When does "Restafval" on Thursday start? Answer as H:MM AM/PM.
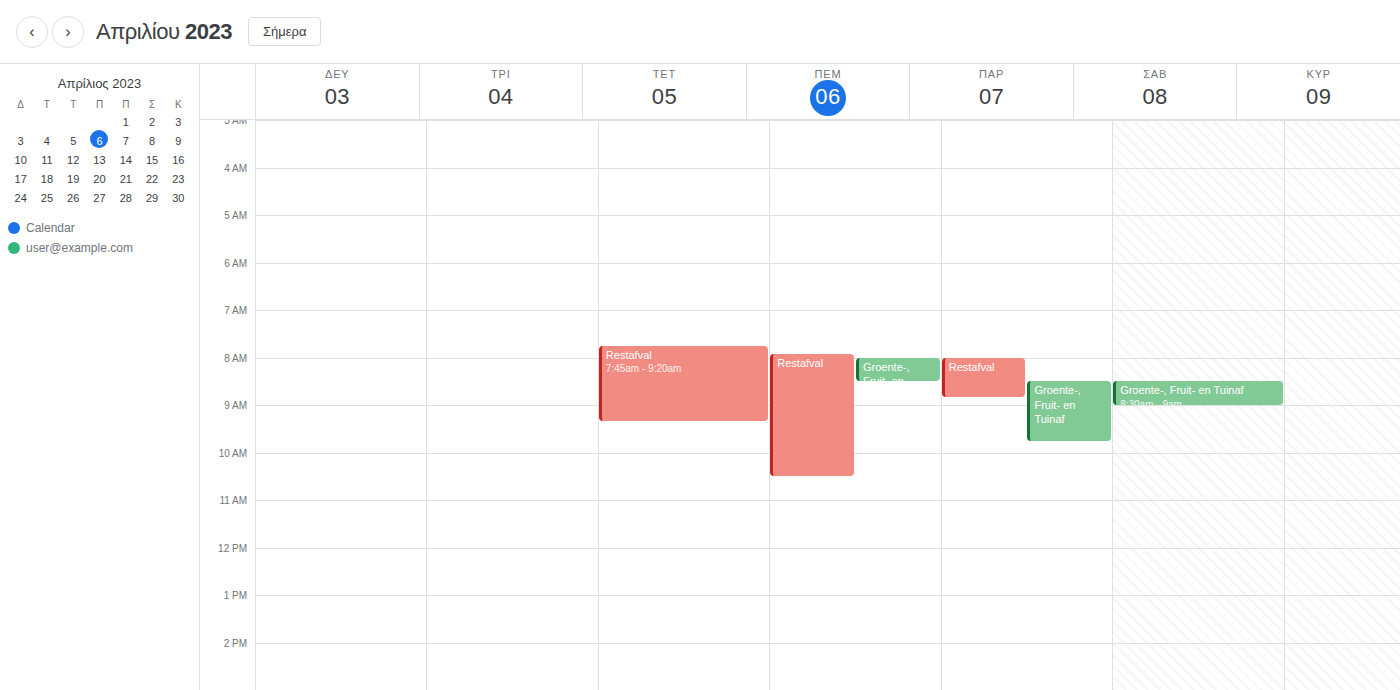
7:55 AM